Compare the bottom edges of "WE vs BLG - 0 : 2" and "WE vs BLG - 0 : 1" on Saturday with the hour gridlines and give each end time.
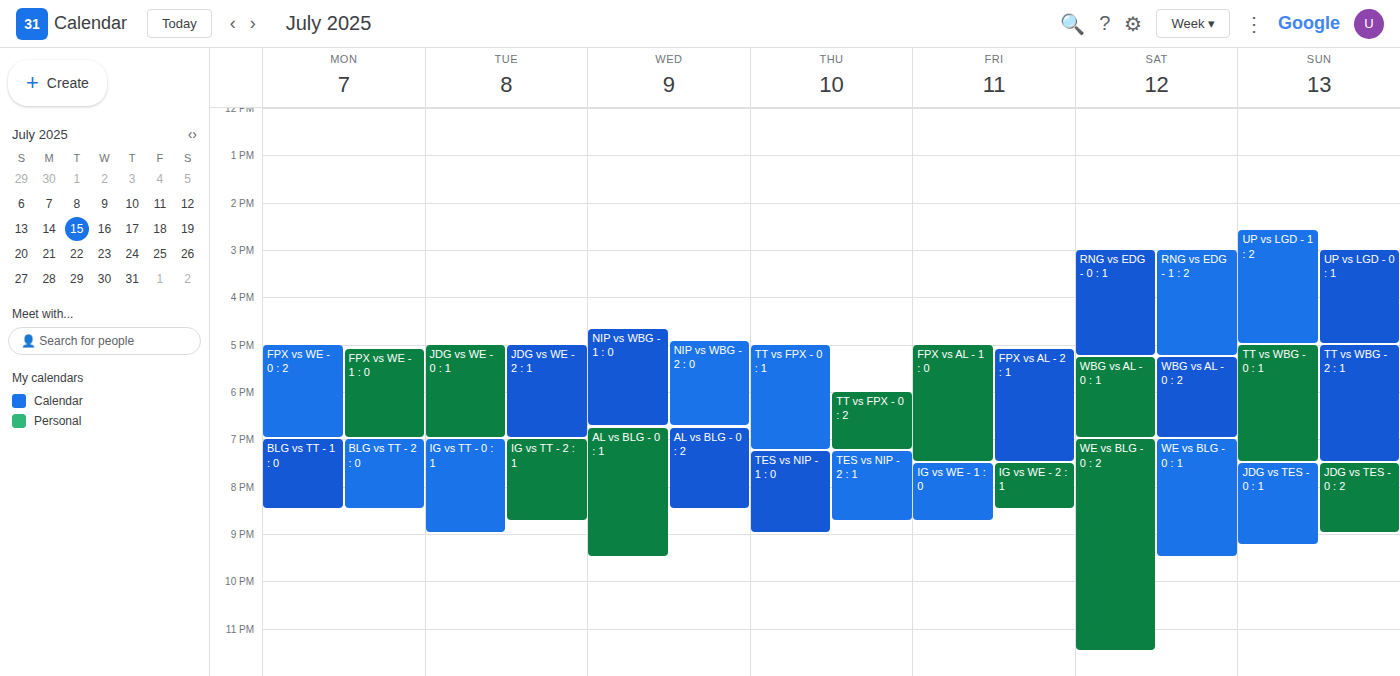
"WE vs BLG - 0 : 2": 11:30 PM, halfway between the 11 PM and 12 AM lines. "WE vs BLG - 0 : 1": 9:30 PM, halfway between the 9 PM and 10 PM lines.